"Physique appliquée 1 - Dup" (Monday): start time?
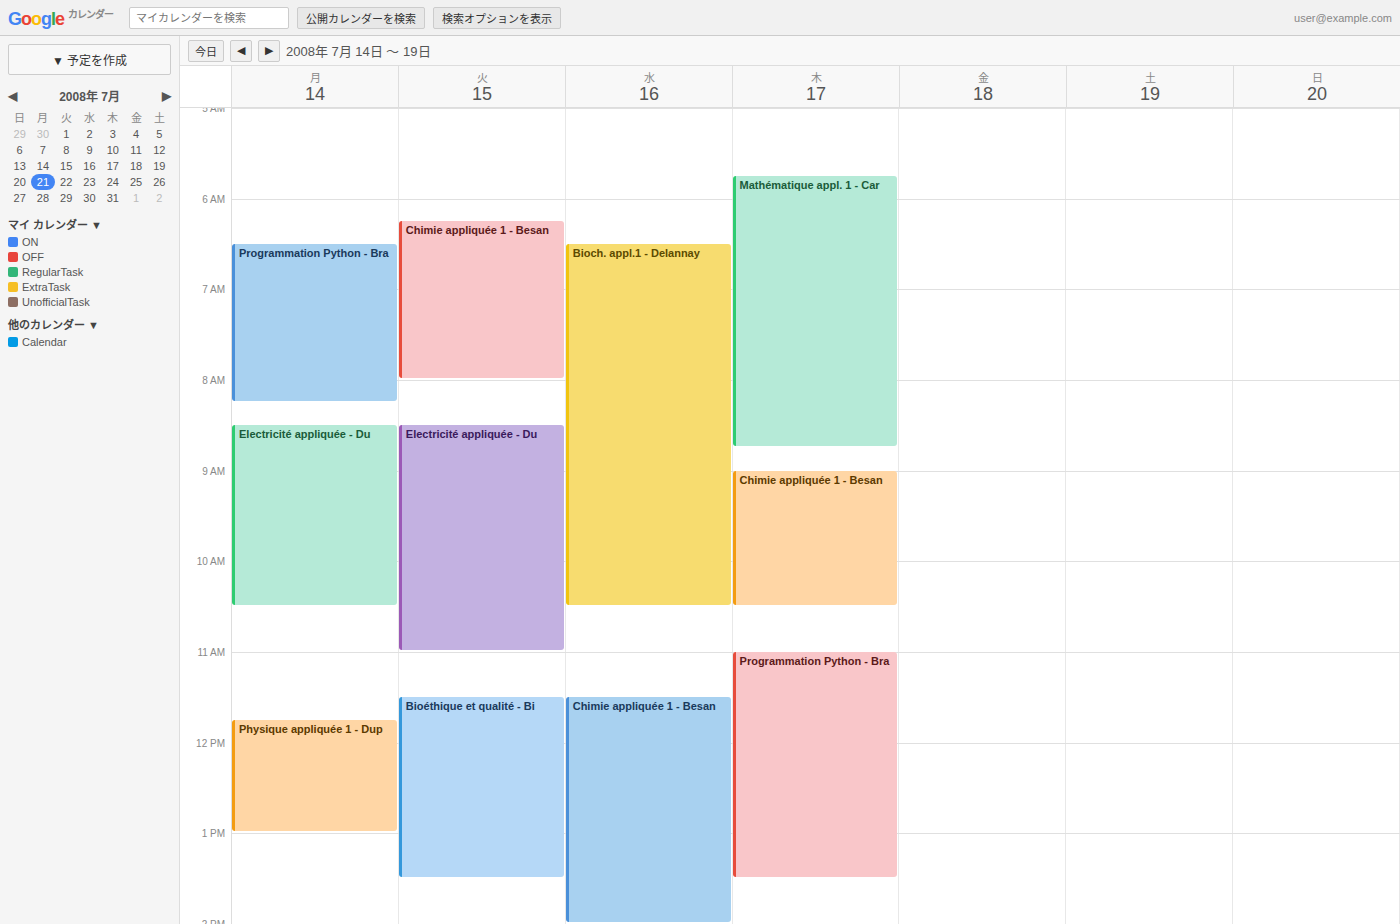
11:45 AM